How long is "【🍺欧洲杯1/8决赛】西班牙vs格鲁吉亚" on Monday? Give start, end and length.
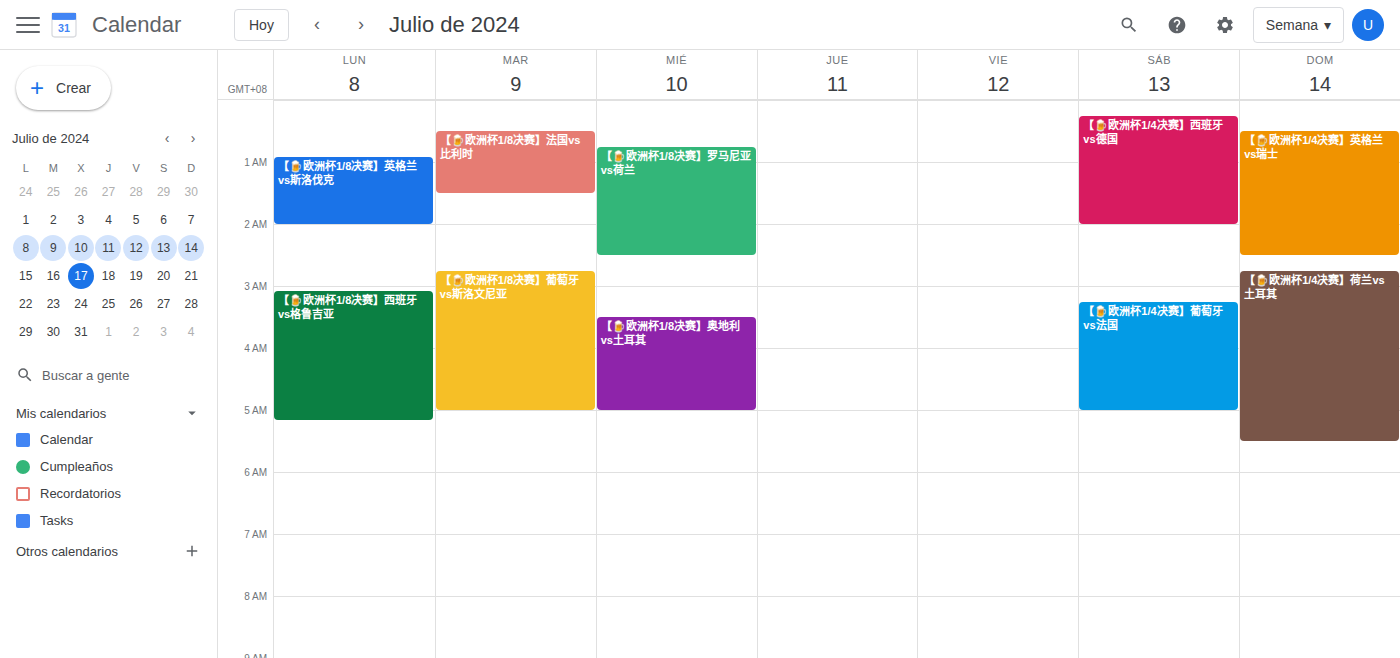
3:05 AM to 5:10 AM, 2 hours 5 minutes